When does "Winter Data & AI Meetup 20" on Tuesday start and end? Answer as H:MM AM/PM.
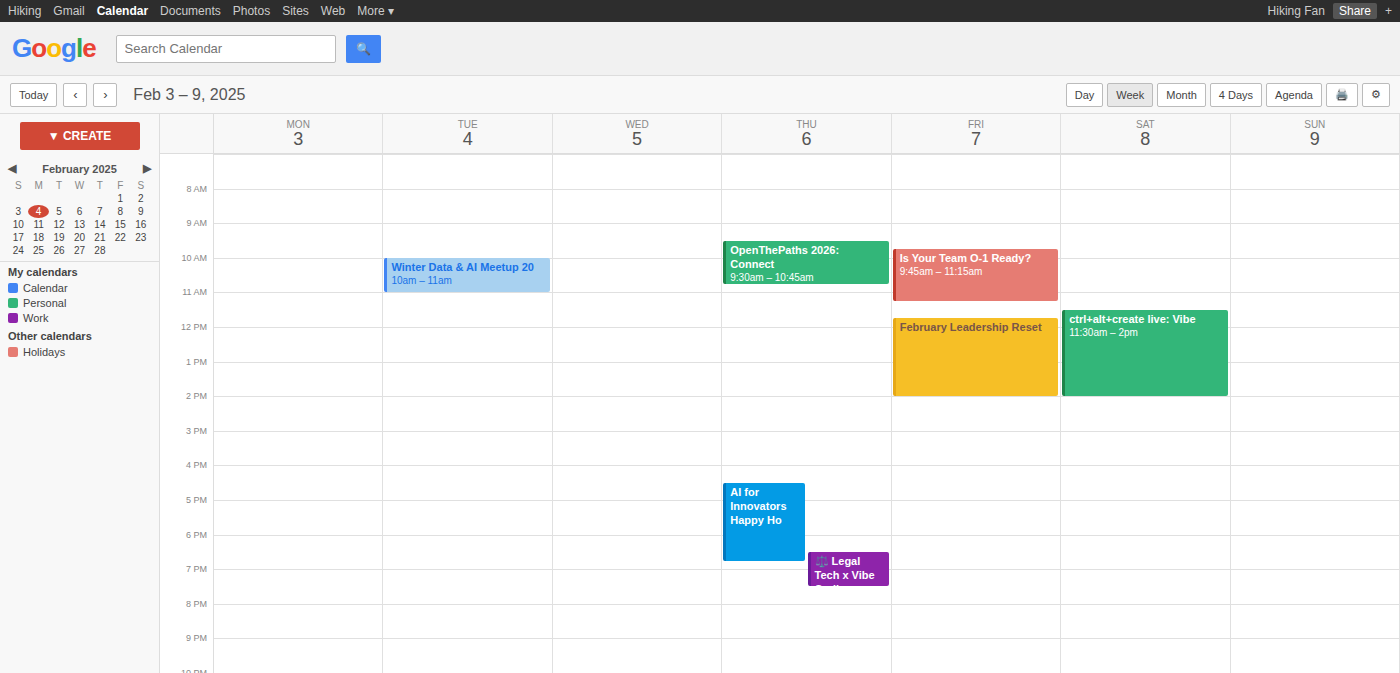
10:00 AM to 11:00 AM